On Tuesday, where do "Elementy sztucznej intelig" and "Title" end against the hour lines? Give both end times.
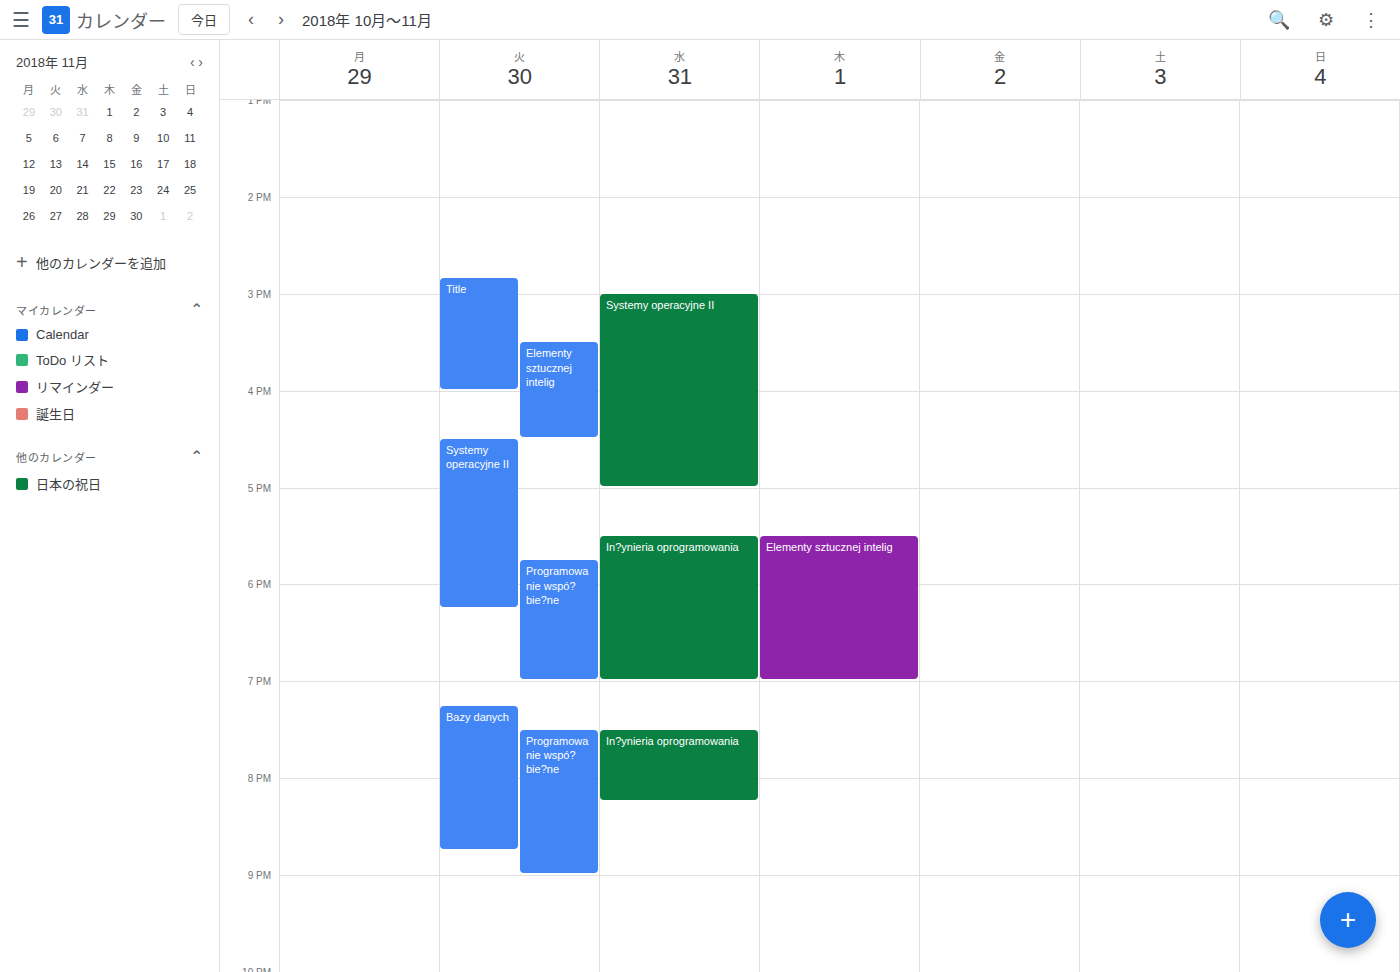
"Elementy sztucznej intelig": 4:30 PM, halfway between the 4 PM and 5 PM lines. "Title": 4:00 PM, exactly on the 4 PM line.